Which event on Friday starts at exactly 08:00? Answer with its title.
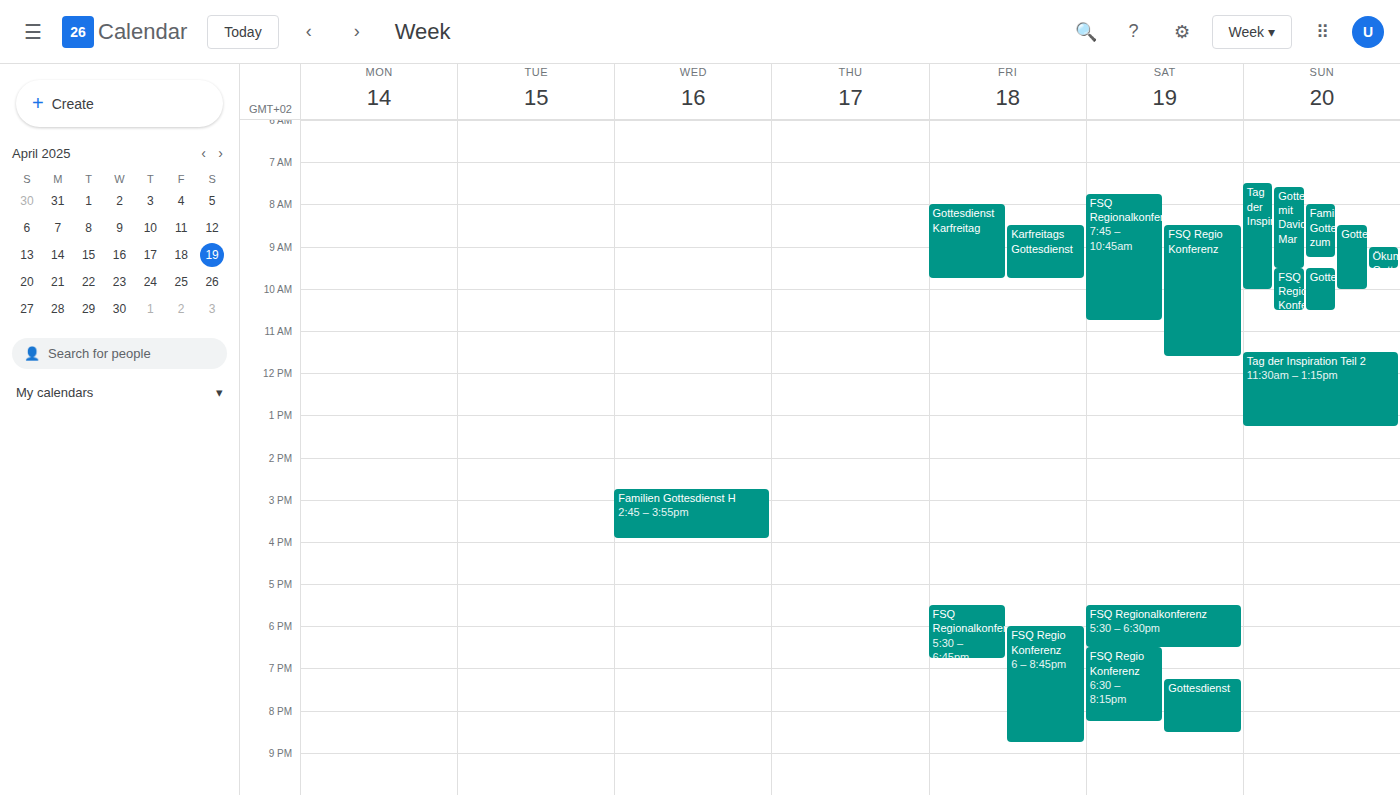
"Gottesdienst Karfreitag"